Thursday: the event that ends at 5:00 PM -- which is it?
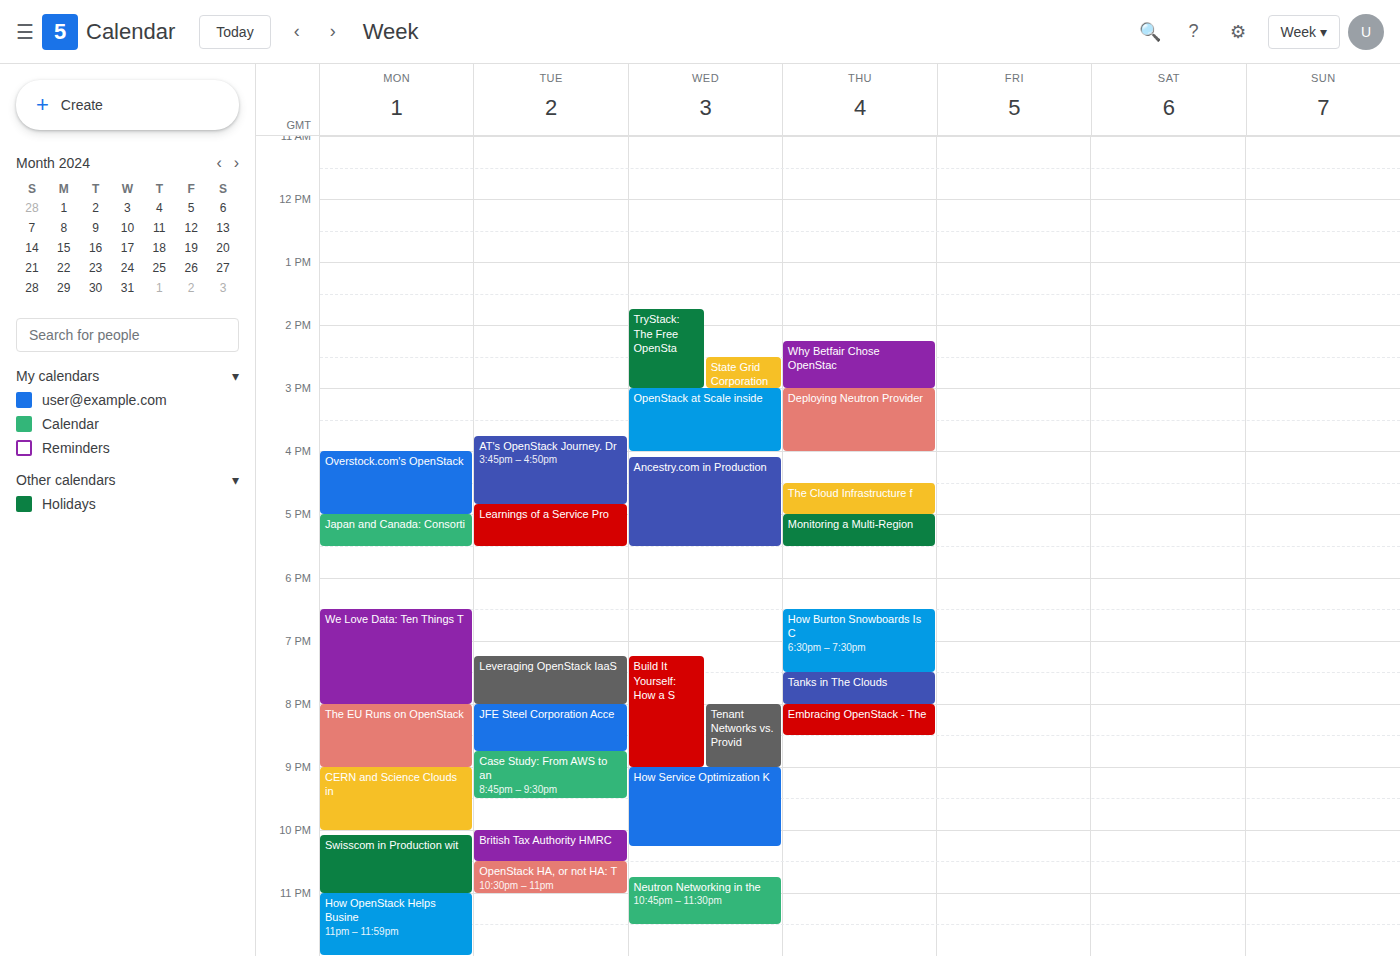
"The Cloud Infrastructure f"